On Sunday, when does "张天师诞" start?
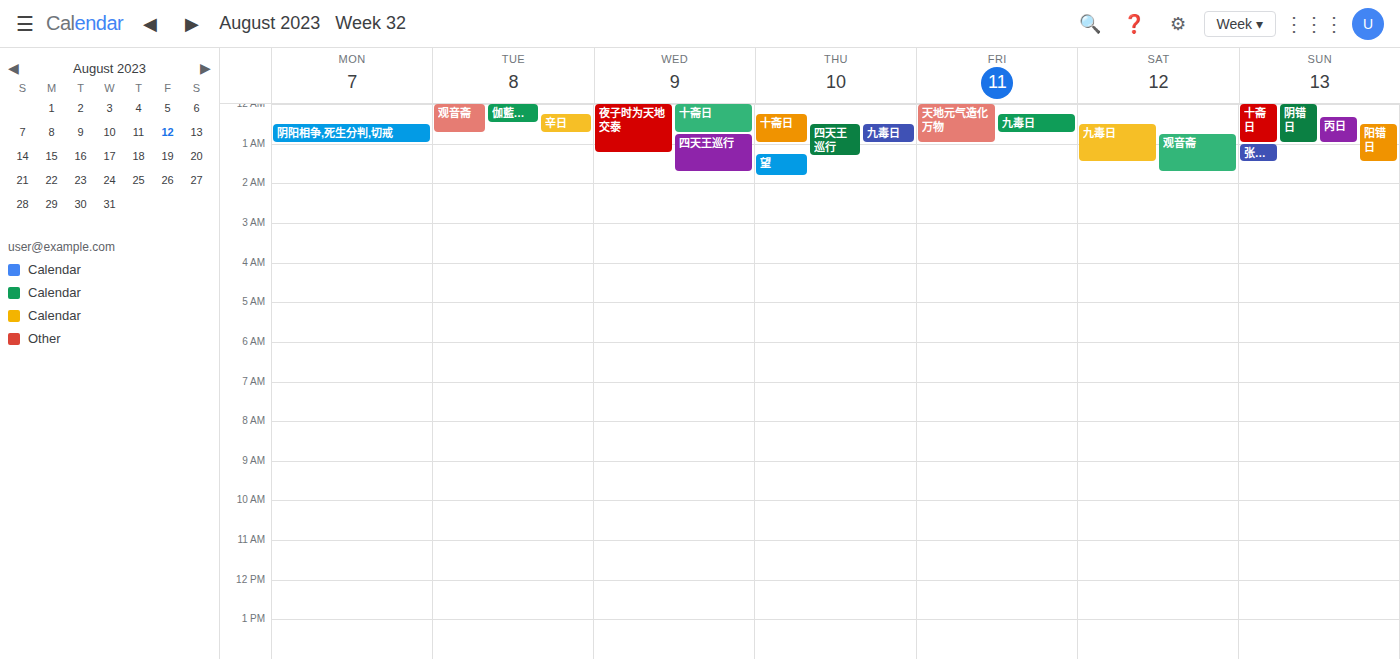
1:00 AM